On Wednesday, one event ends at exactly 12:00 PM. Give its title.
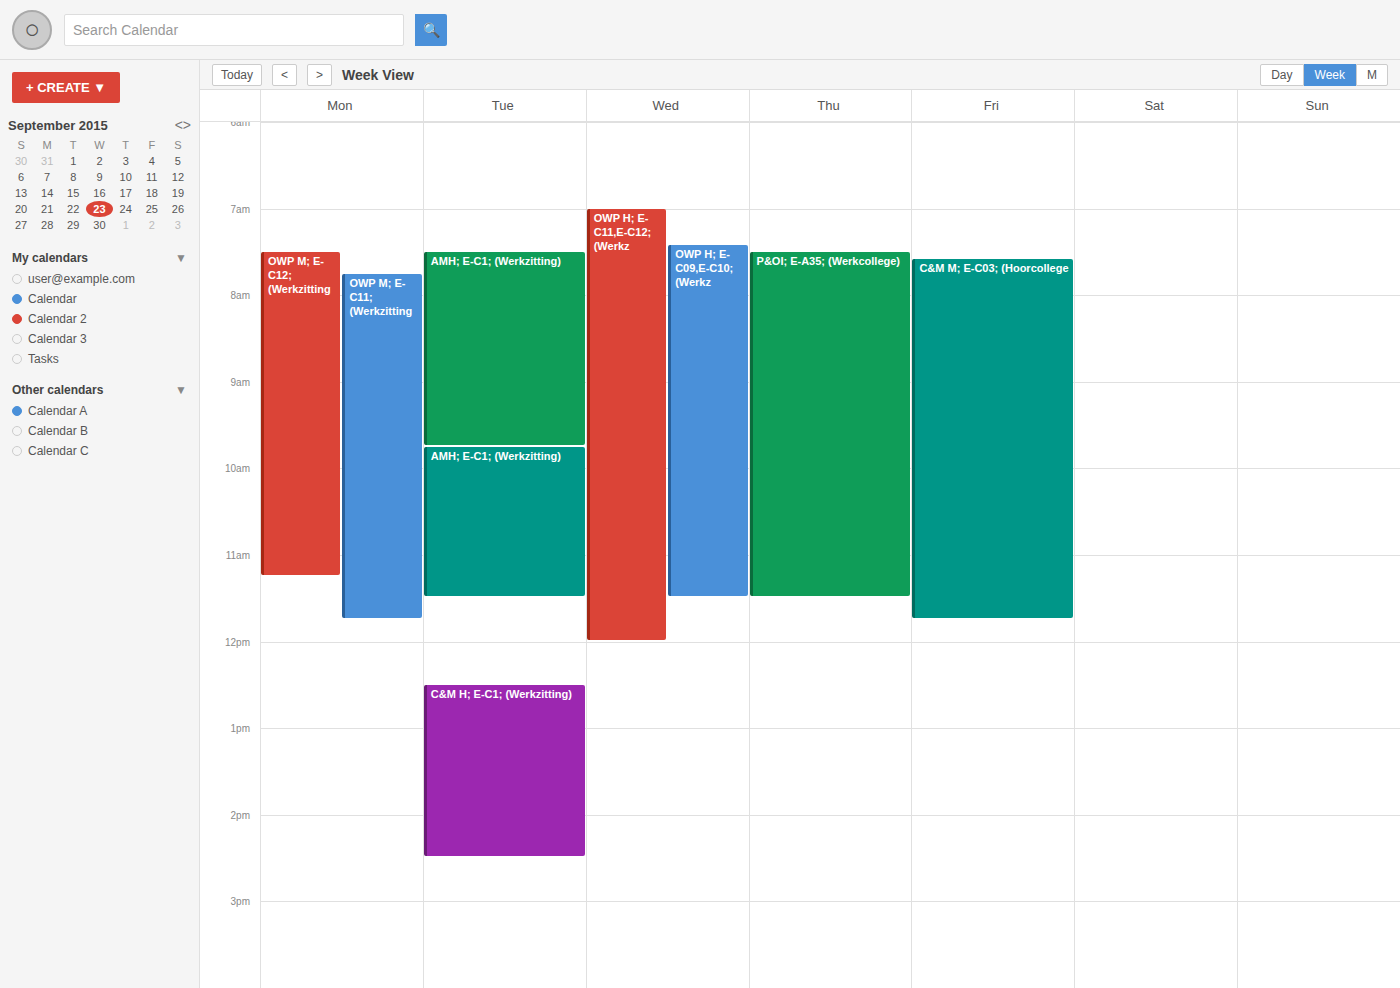
"OWP H; E-C11,E-C12; (Werkz"